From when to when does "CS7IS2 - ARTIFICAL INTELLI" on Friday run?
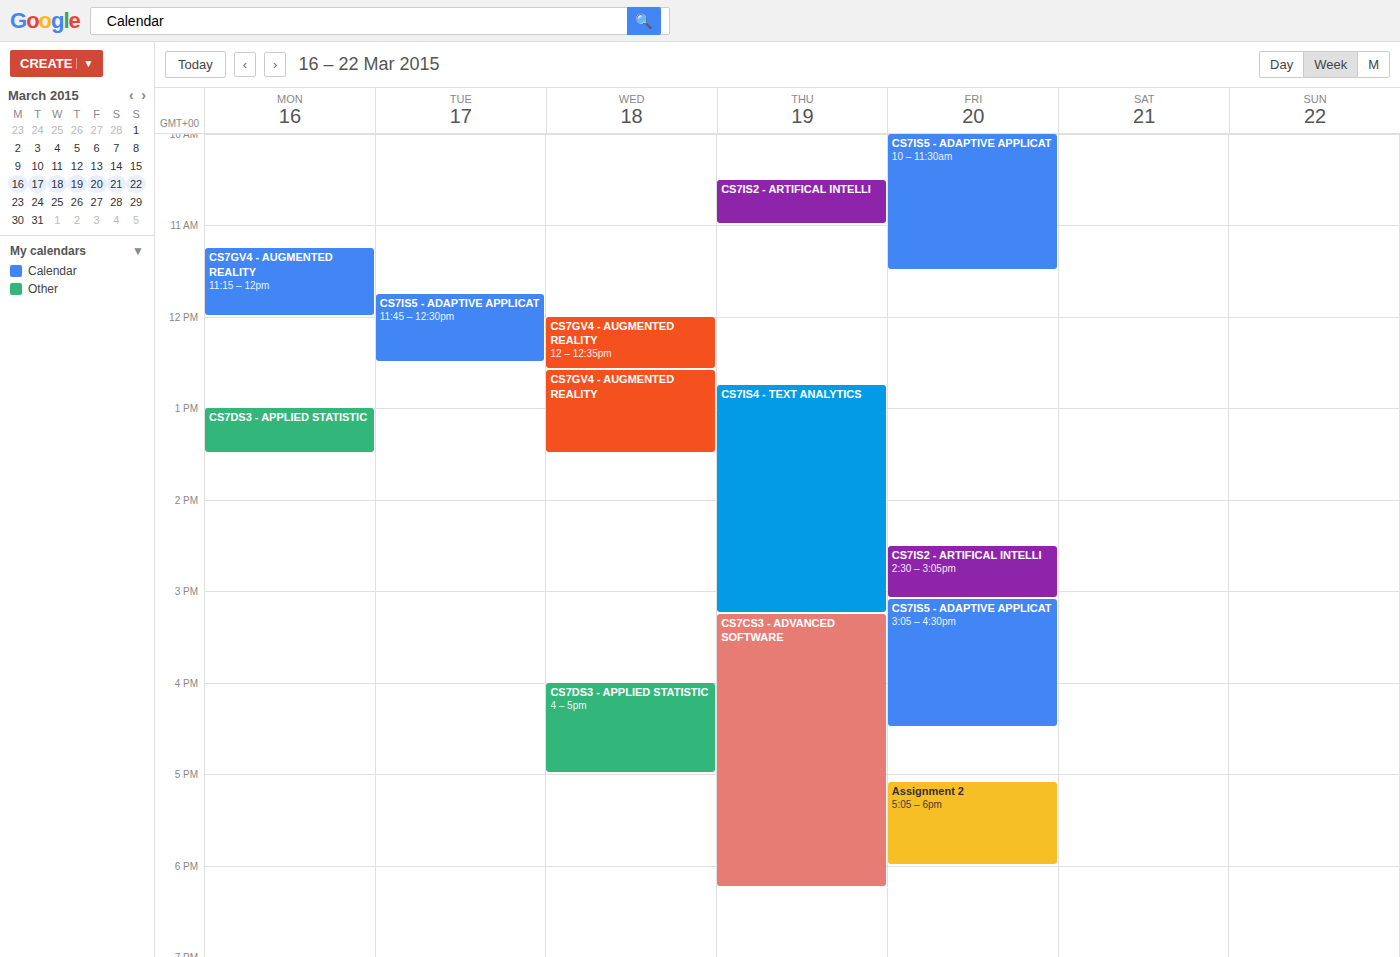
2:30 PM to 3:05 PM